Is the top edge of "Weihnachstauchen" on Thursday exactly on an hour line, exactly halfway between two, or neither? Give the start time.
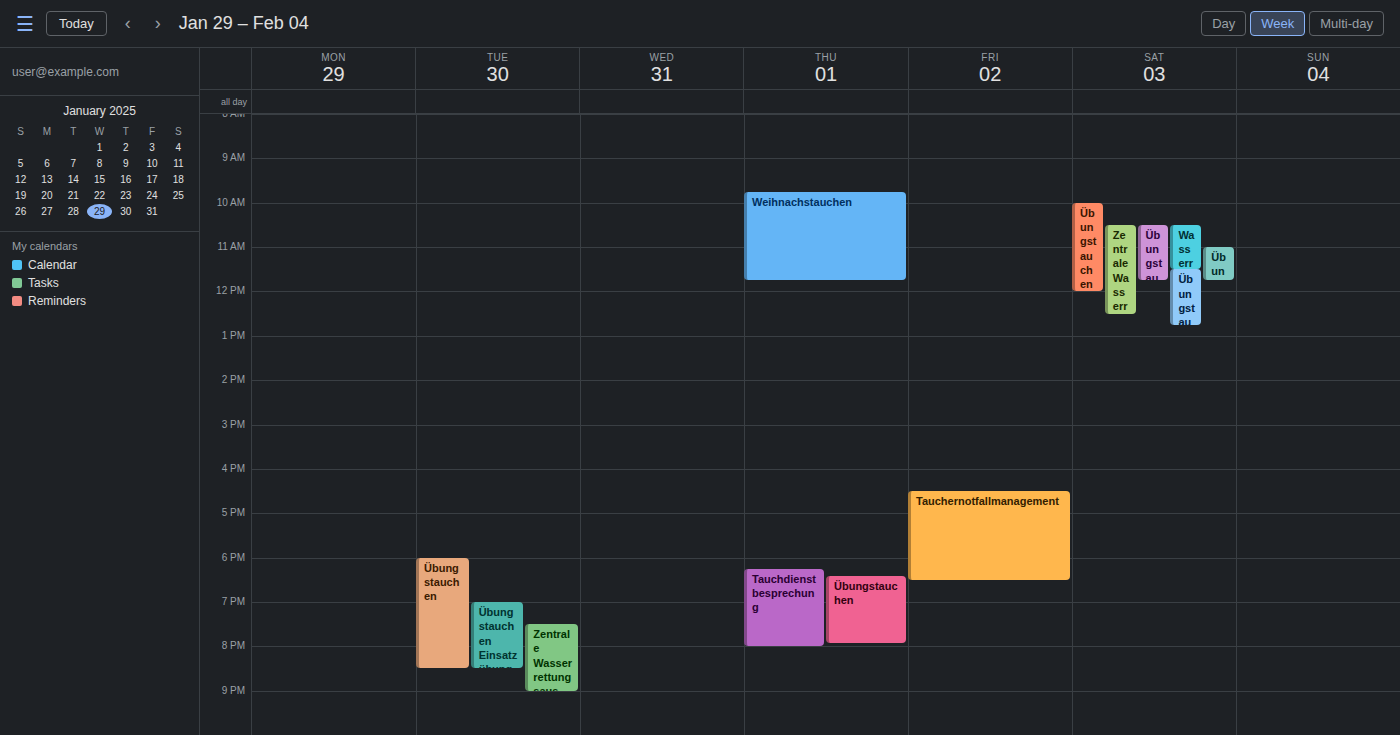
9:45 AM -- neither: three quarters of the way from the 9 AM line to the 10 AM line.